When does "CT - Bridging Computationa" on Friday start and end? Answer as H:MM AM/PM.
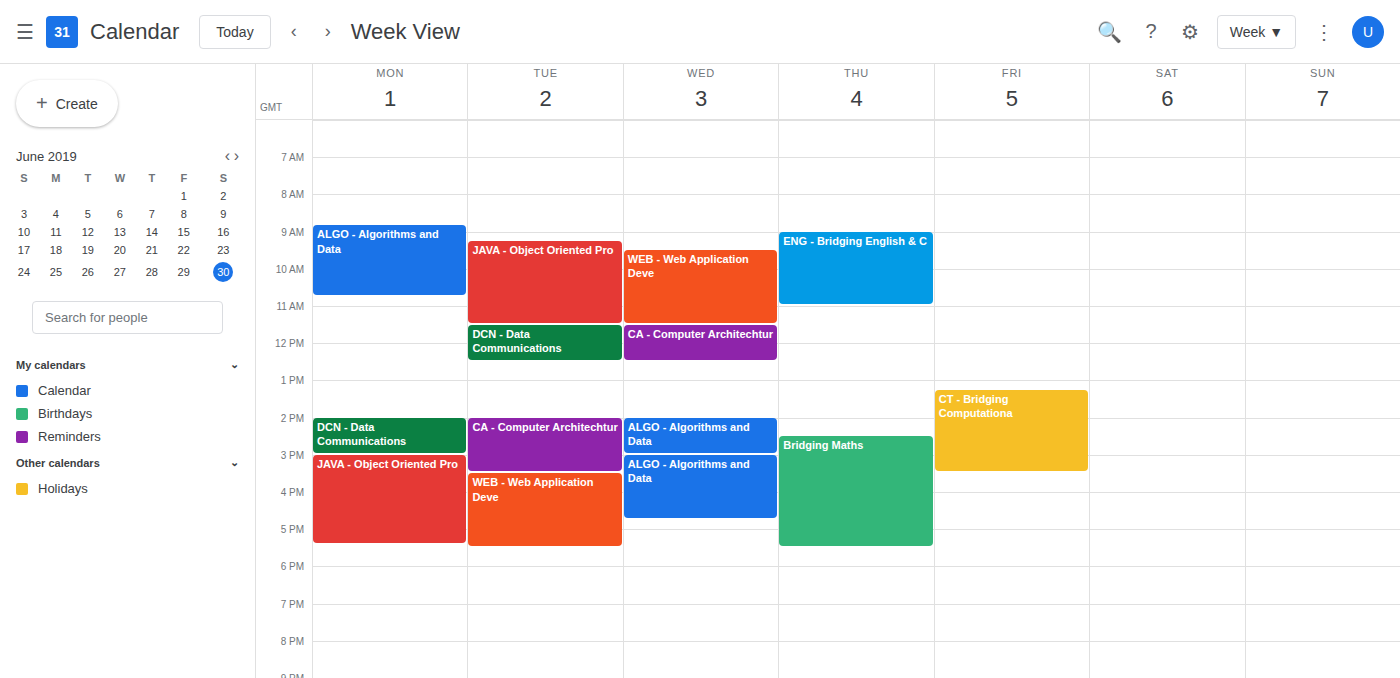
1:15 PM to 3:30 PM